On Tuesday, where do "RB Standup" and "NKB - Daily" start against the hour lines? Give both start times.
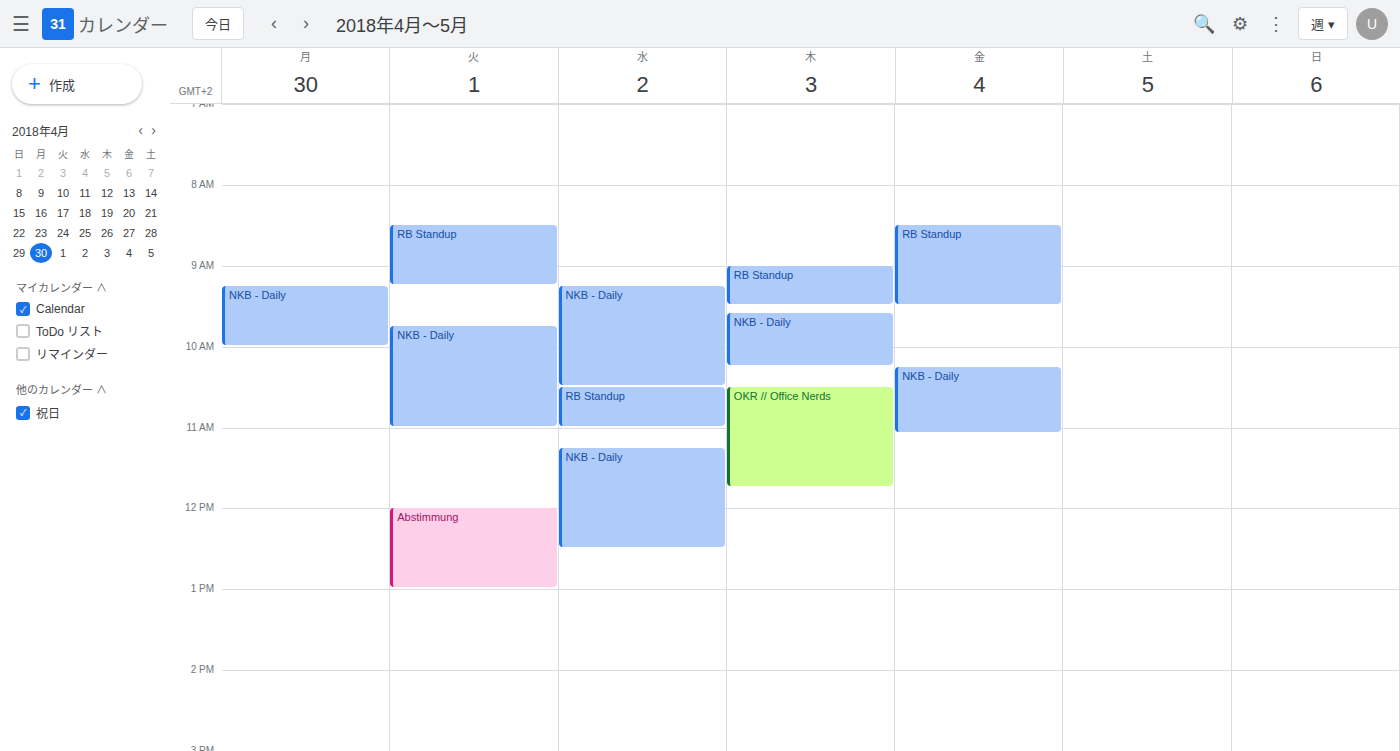
"RB Standup": 8:30 AM, halfway between the 8 AM and 9 AM lines. "NKB - Daily": 9:45 AM, neither: three quarters of the way from the 9 AM line to the 10 AM line.